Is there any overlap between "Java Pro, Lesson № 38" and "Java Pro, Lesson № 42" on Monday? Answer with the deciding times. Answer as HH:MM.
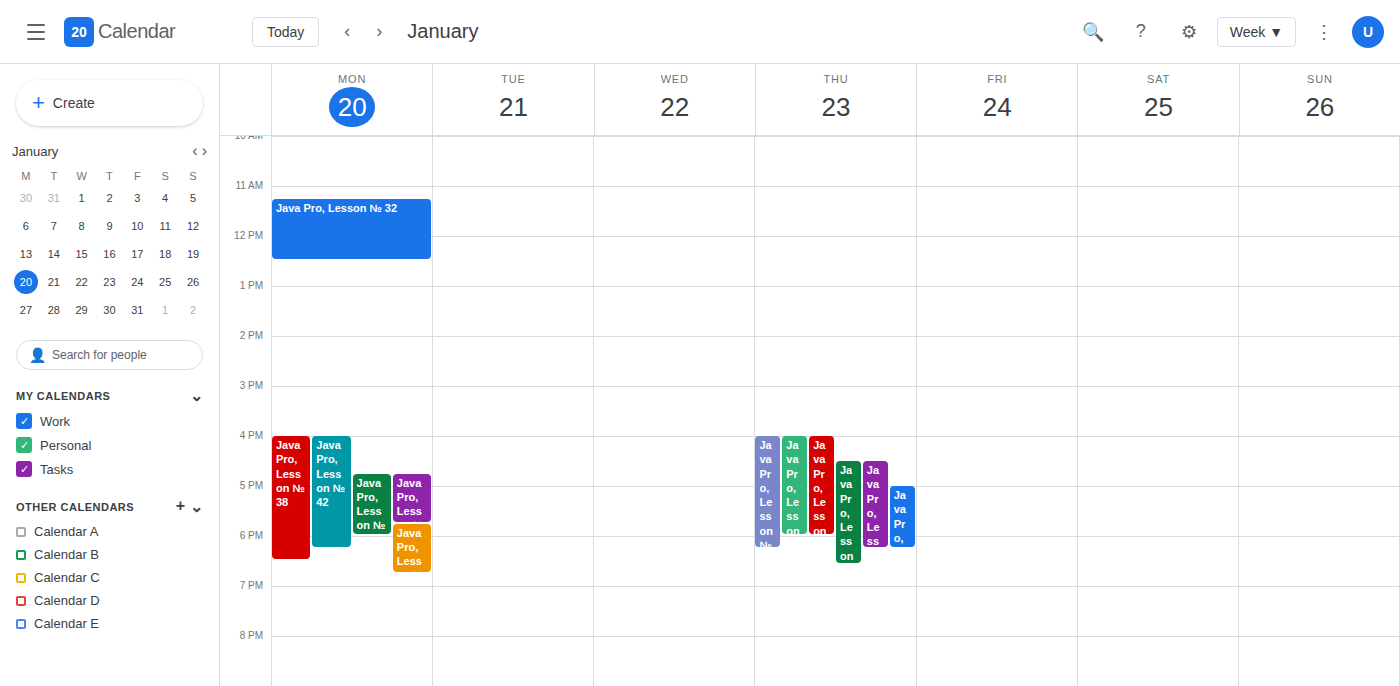
"Java Pro, Lesson № 38" starts at 16:00, before "Java Pro, Lesson № 42" ends at 18:15 -- they overlap.